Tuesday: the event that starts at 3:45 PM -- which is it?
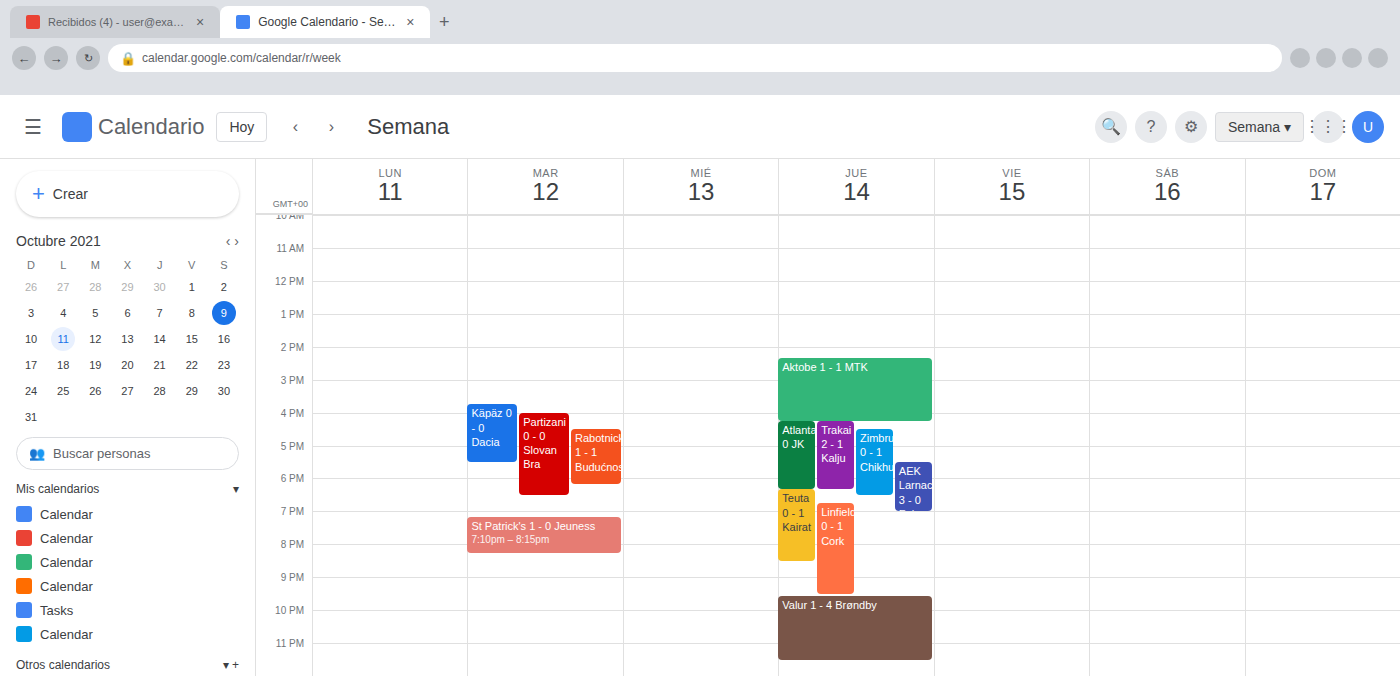
"Käpäz 0 - 0 Dacia"